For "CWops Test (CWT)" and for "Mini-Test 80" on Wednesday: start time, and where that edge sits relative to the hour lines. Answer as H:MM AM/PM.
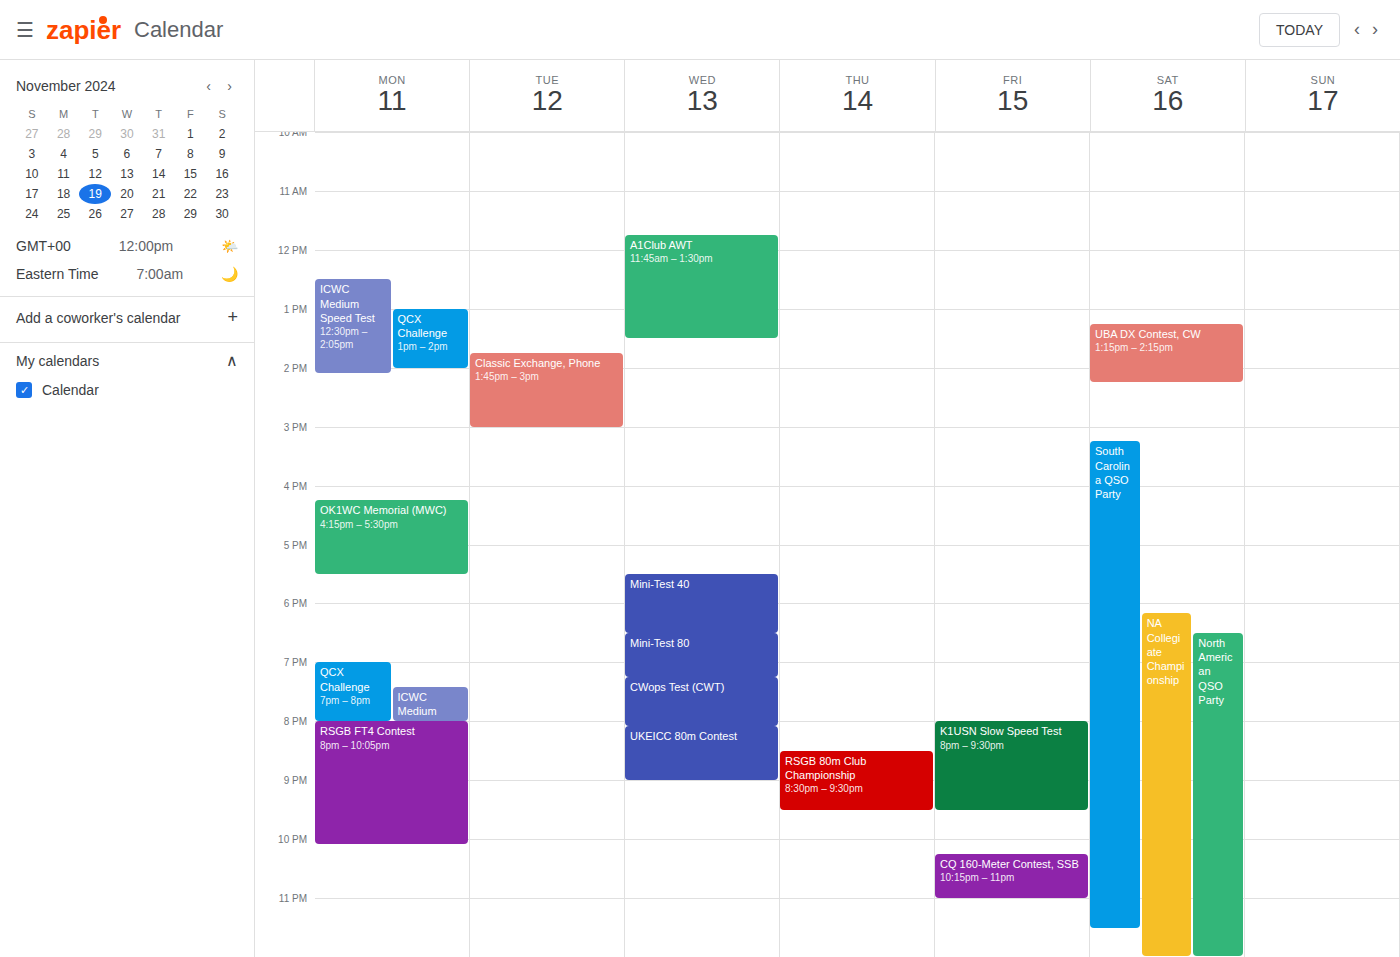
"CWops Test (CWT)": 7:15 PM, neither: a quarter of the way from the 7 PM line to the 8 PM line. "Mini-Test 80": 6:30 PM, halfway between the 6 PM and 7 PM lines.